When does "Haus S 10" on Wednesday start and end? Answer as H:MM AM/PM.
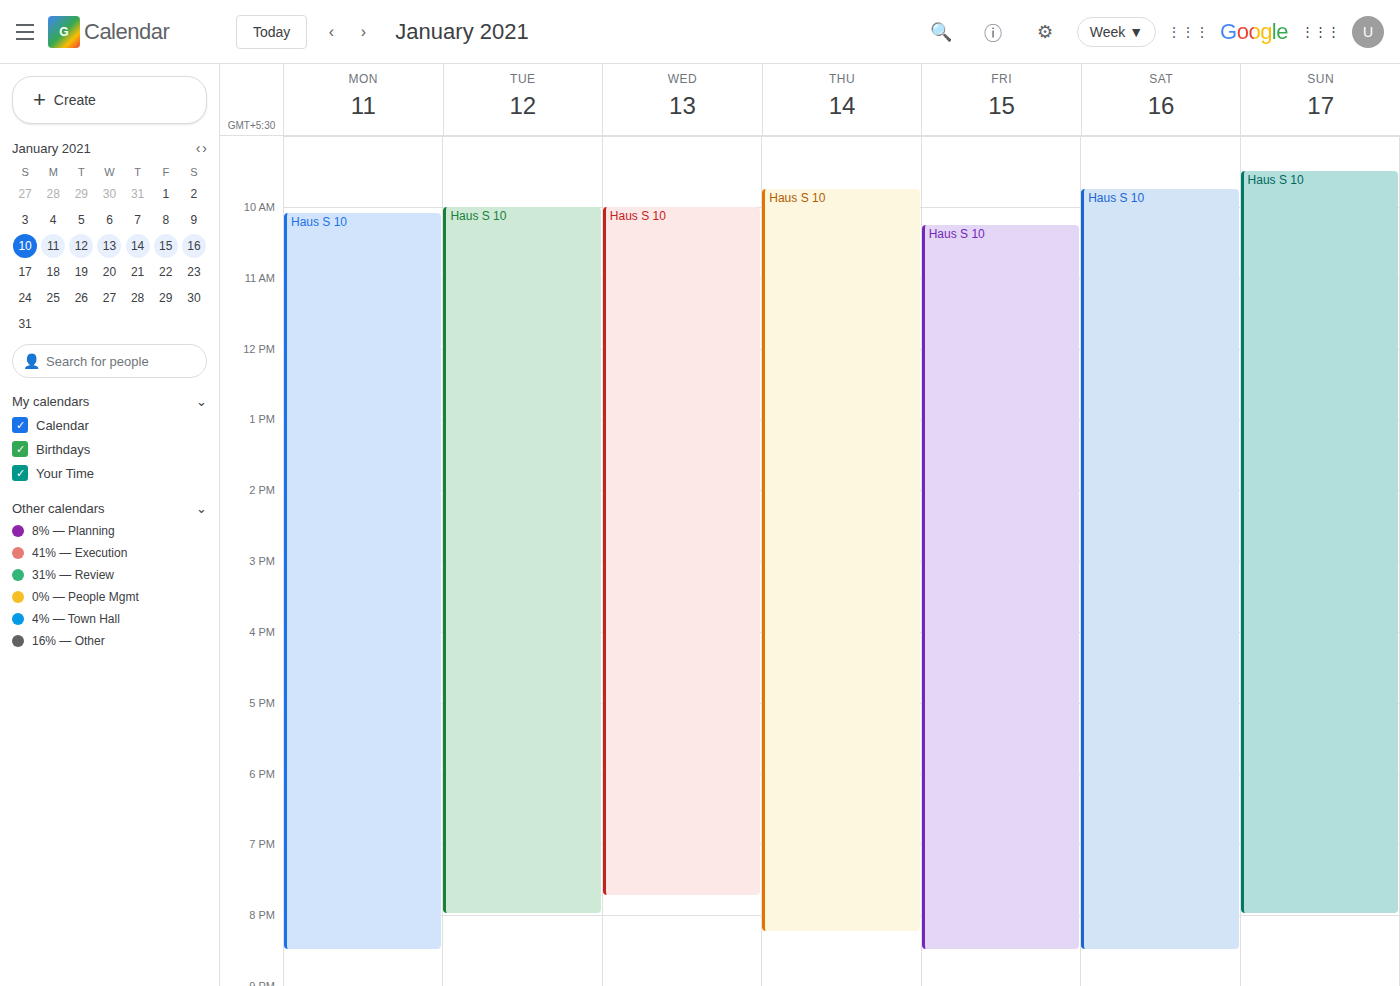
10:00 AM to 7:45 PM